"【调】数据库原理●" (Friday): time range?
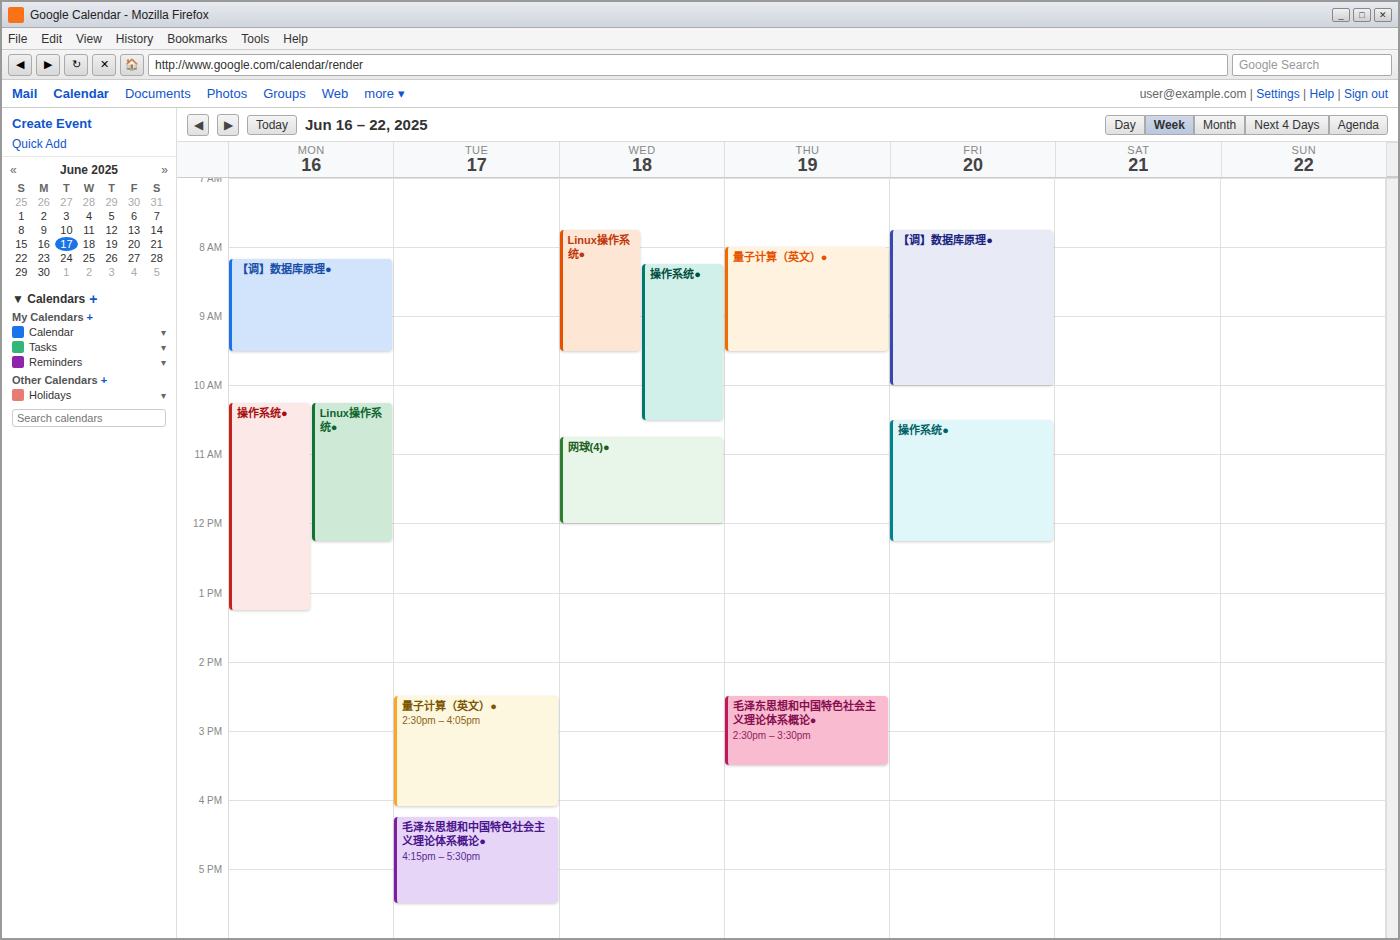
7:45 AM to 10:00 AM